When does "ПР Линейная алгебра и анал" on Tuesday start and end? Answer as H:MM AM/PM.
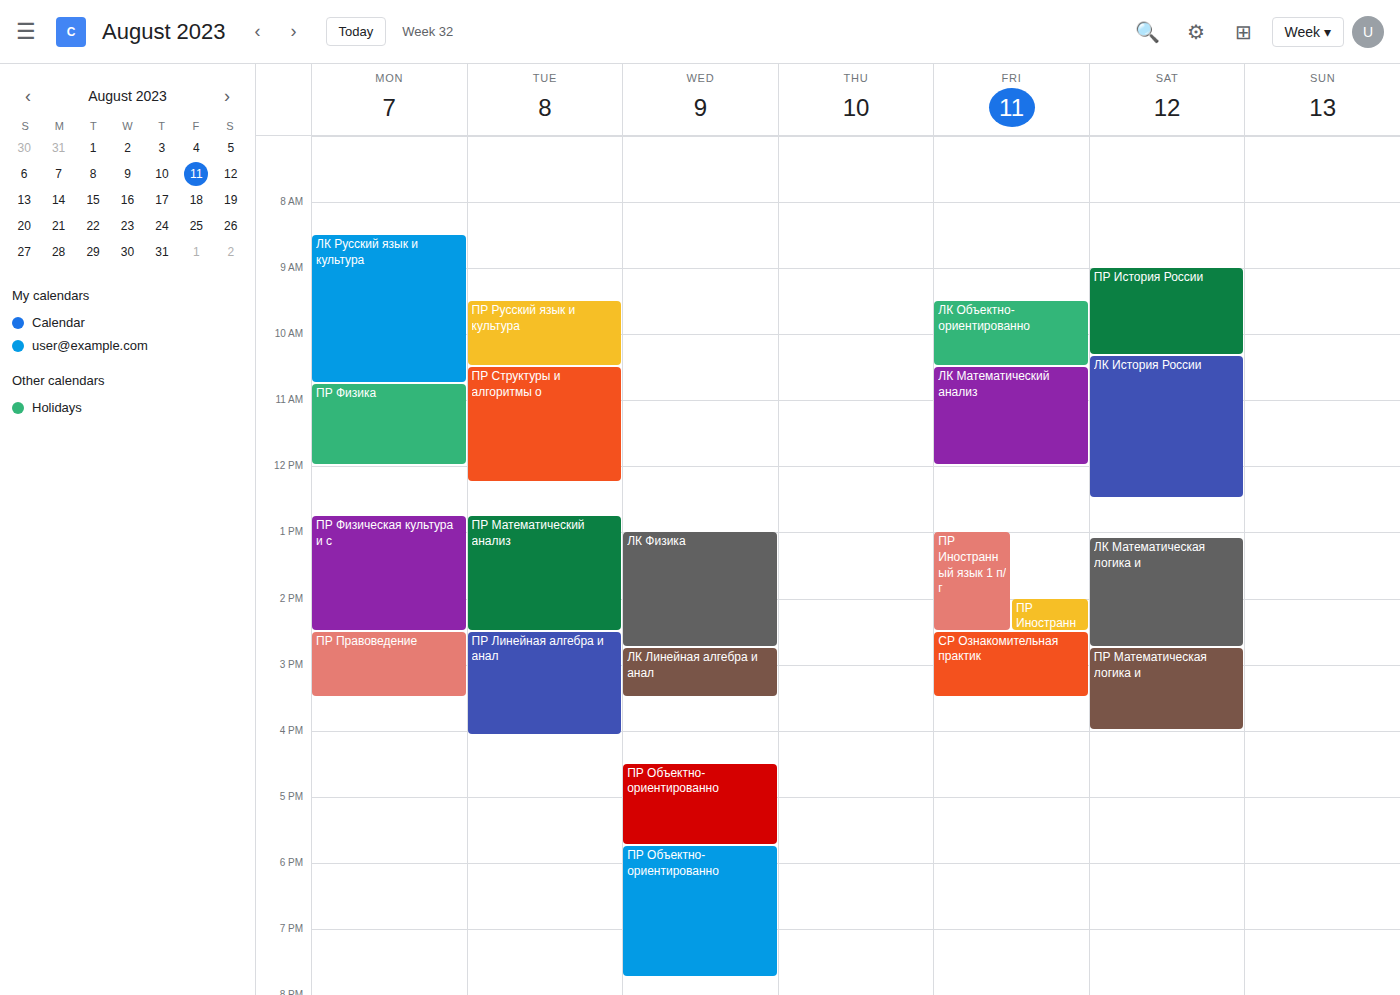
2:30 PM to 4:05 PM